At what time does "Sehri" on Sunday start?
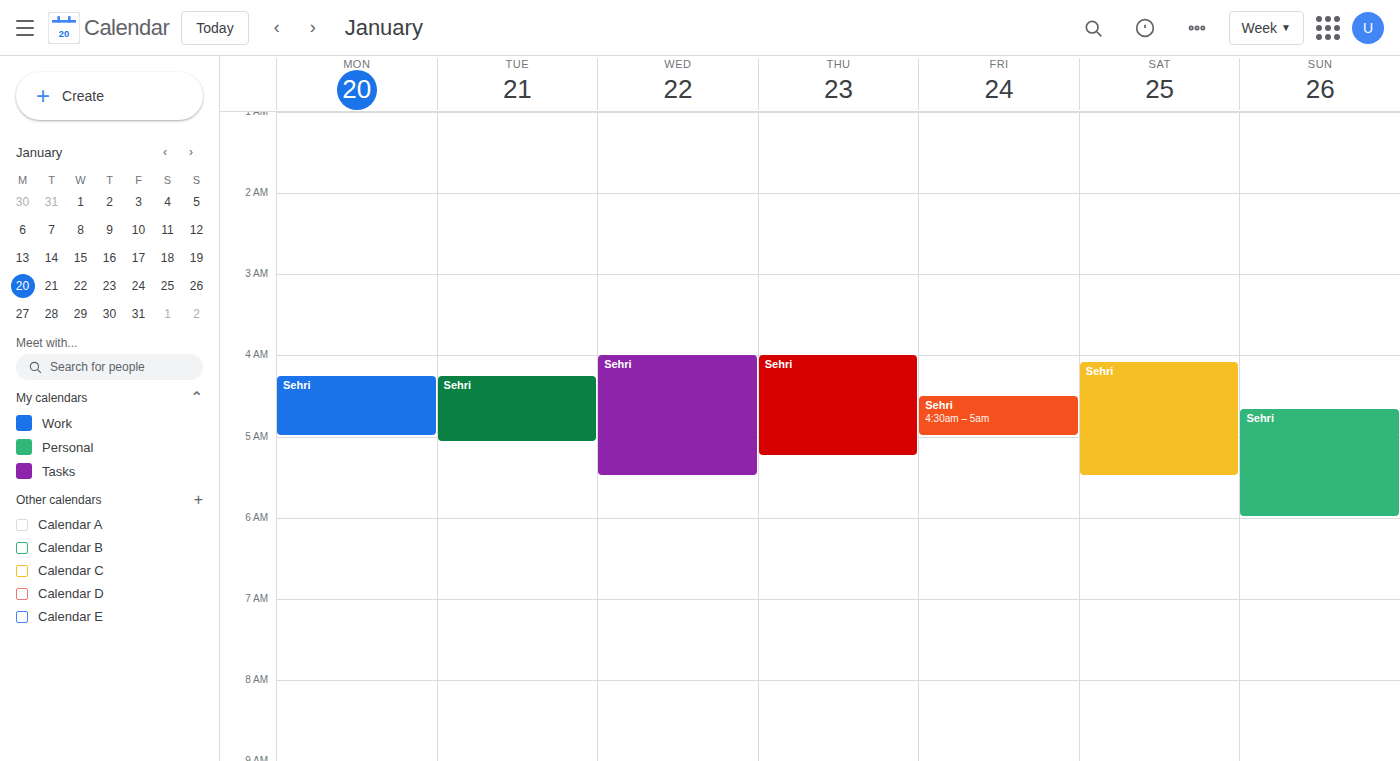
4:40 AM